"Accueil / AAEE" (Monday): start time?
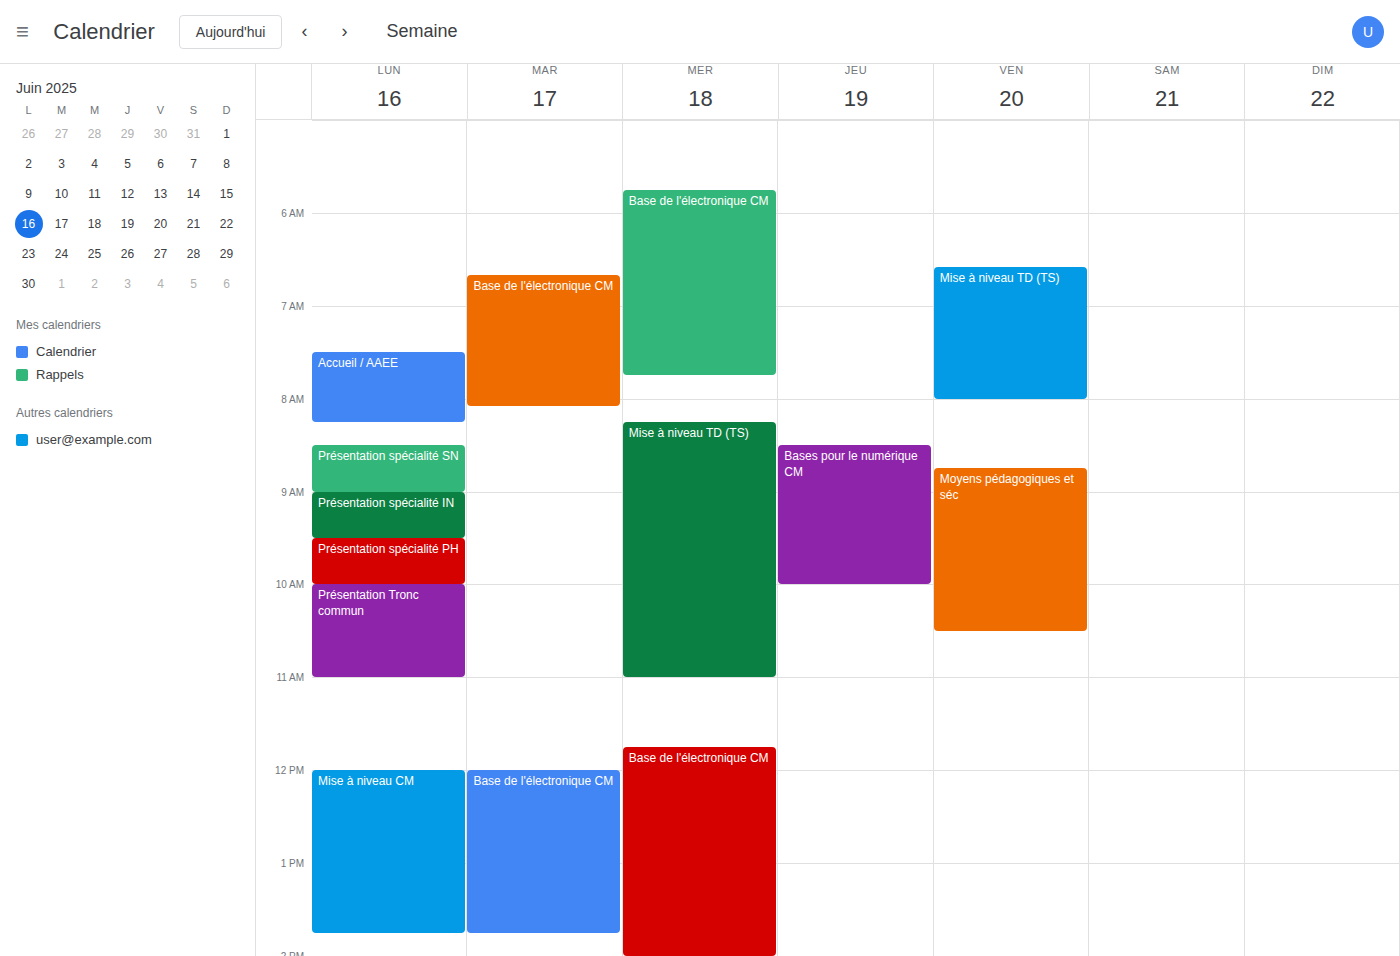
7:30 AM